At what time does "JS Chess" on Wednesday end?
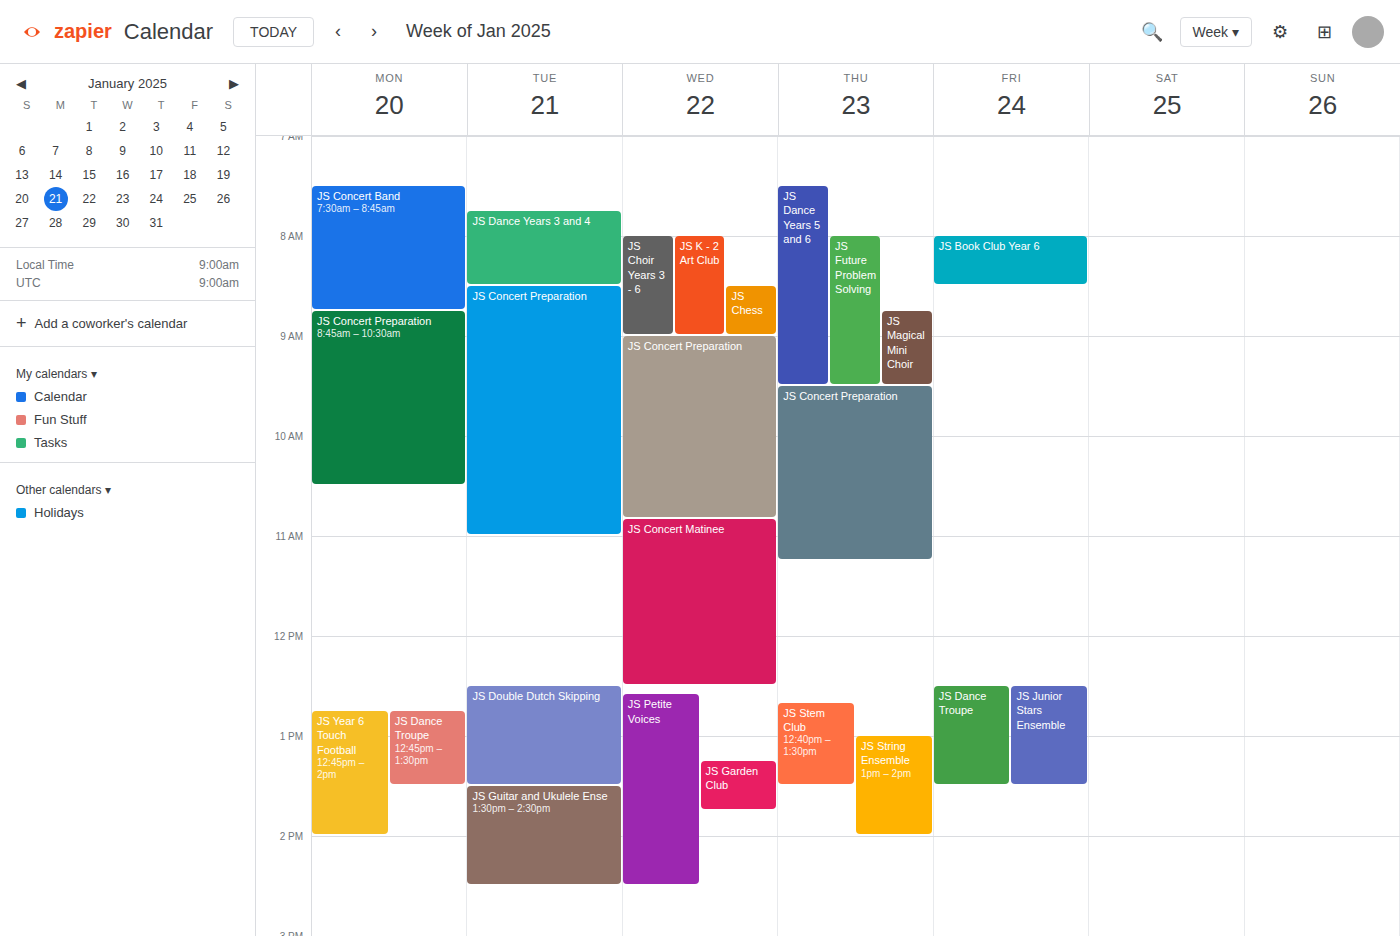
9:00 AM